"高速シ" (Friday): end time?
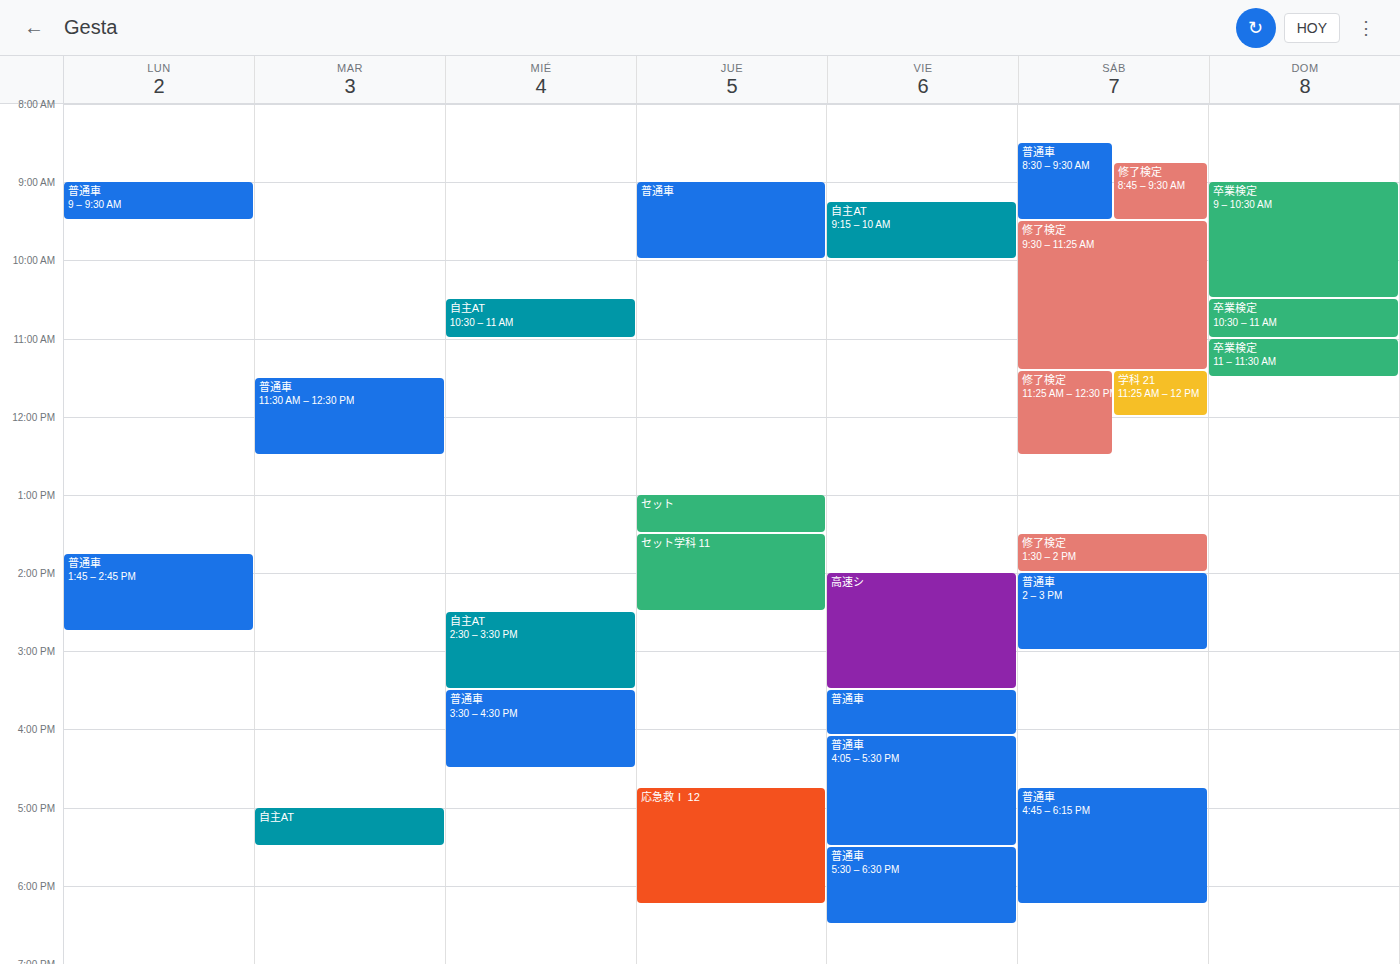
3:30 PM